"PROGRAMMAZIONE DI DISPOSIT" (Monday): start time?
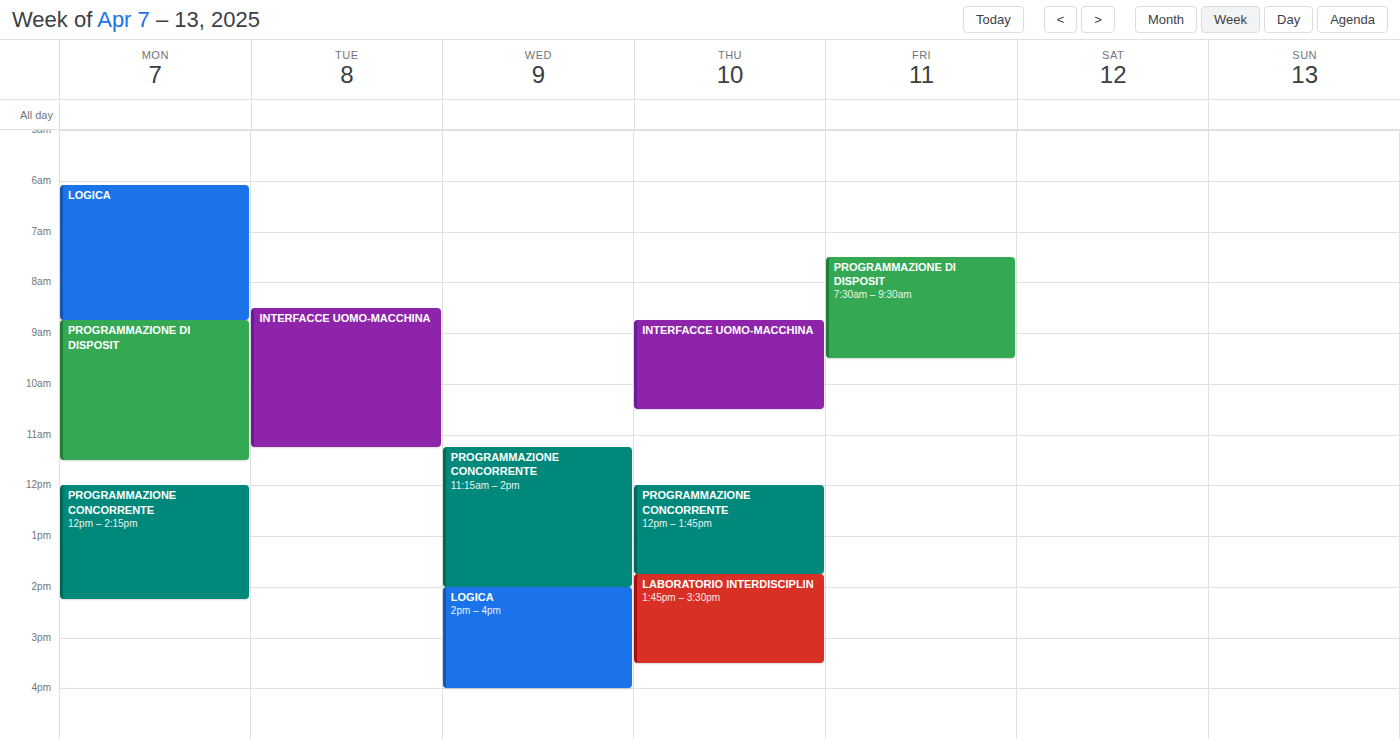
8:45 AM